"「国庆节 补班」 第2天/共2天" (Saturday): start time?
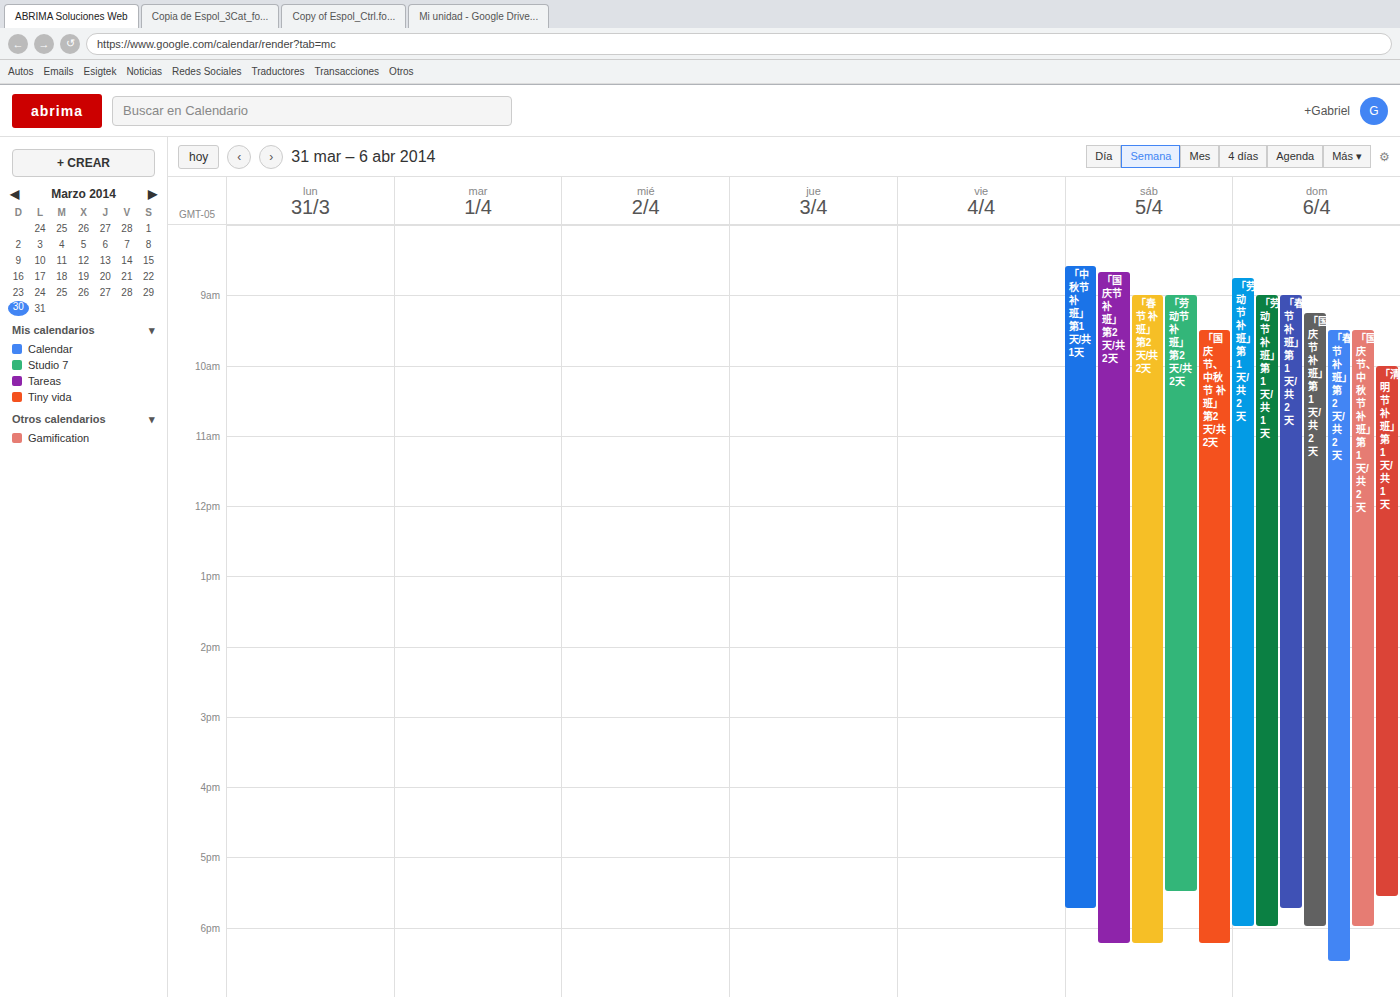
8:40 AM